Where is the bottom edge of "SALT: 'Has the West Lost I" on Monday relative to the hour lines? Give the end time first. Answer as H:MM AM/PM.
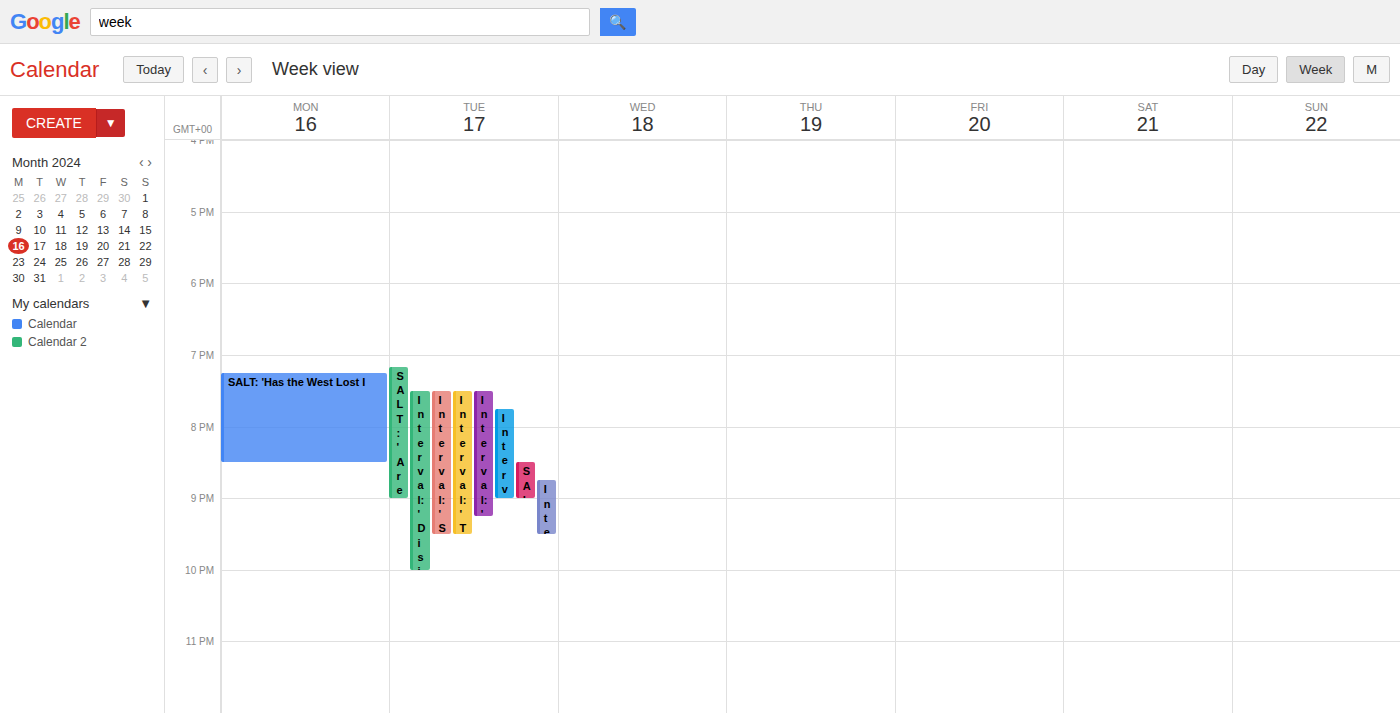
8:30 PM -- halfway between the 8 PM and 9 PM lines.